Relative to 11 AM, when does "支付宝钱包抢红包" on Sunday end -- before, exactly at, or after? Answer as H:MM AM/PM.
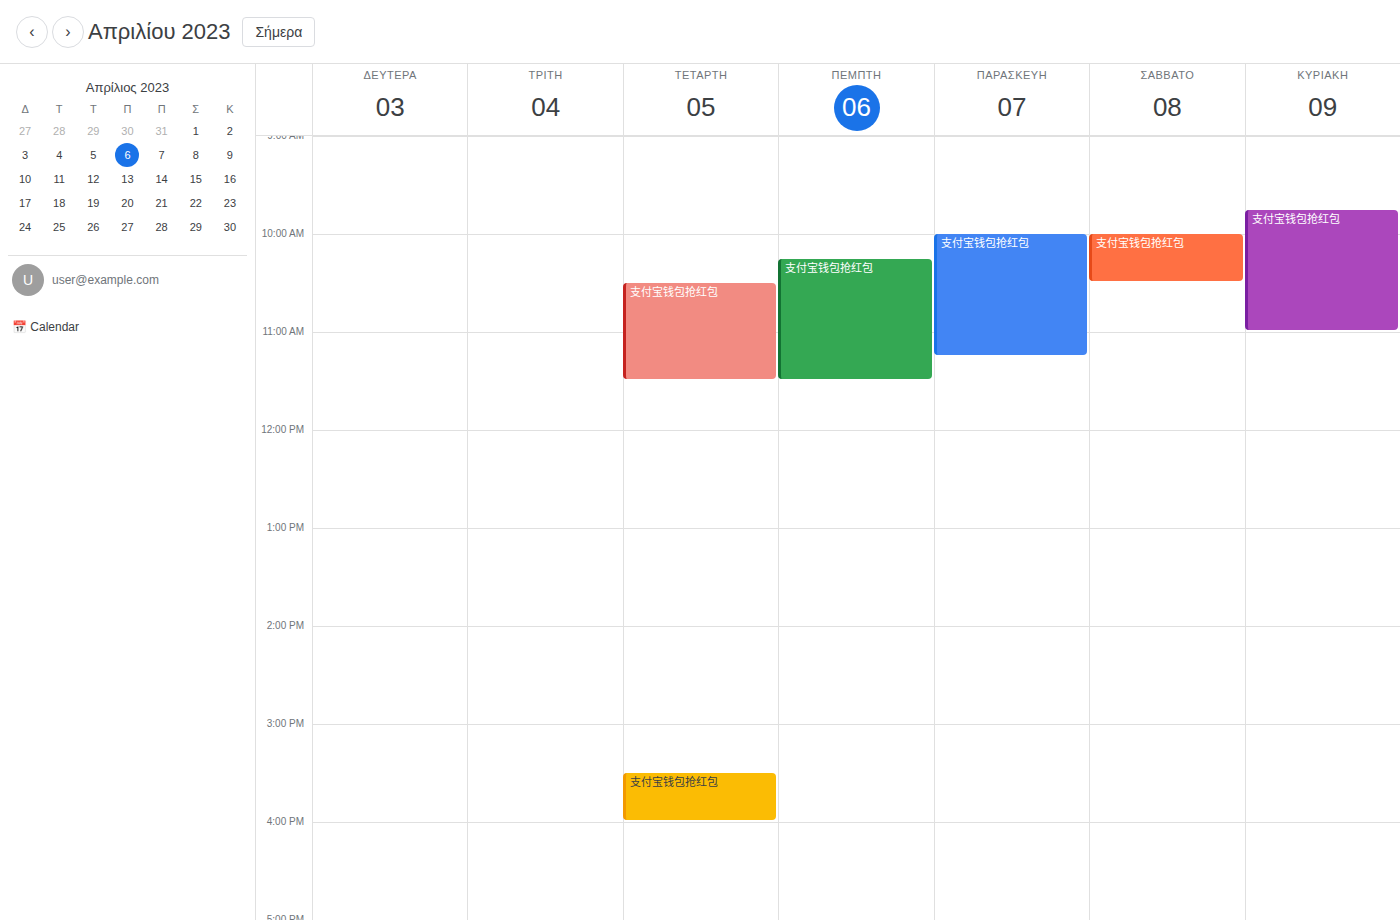
11:00 AM -- exactly at 11 AM, on the 11 AM line.